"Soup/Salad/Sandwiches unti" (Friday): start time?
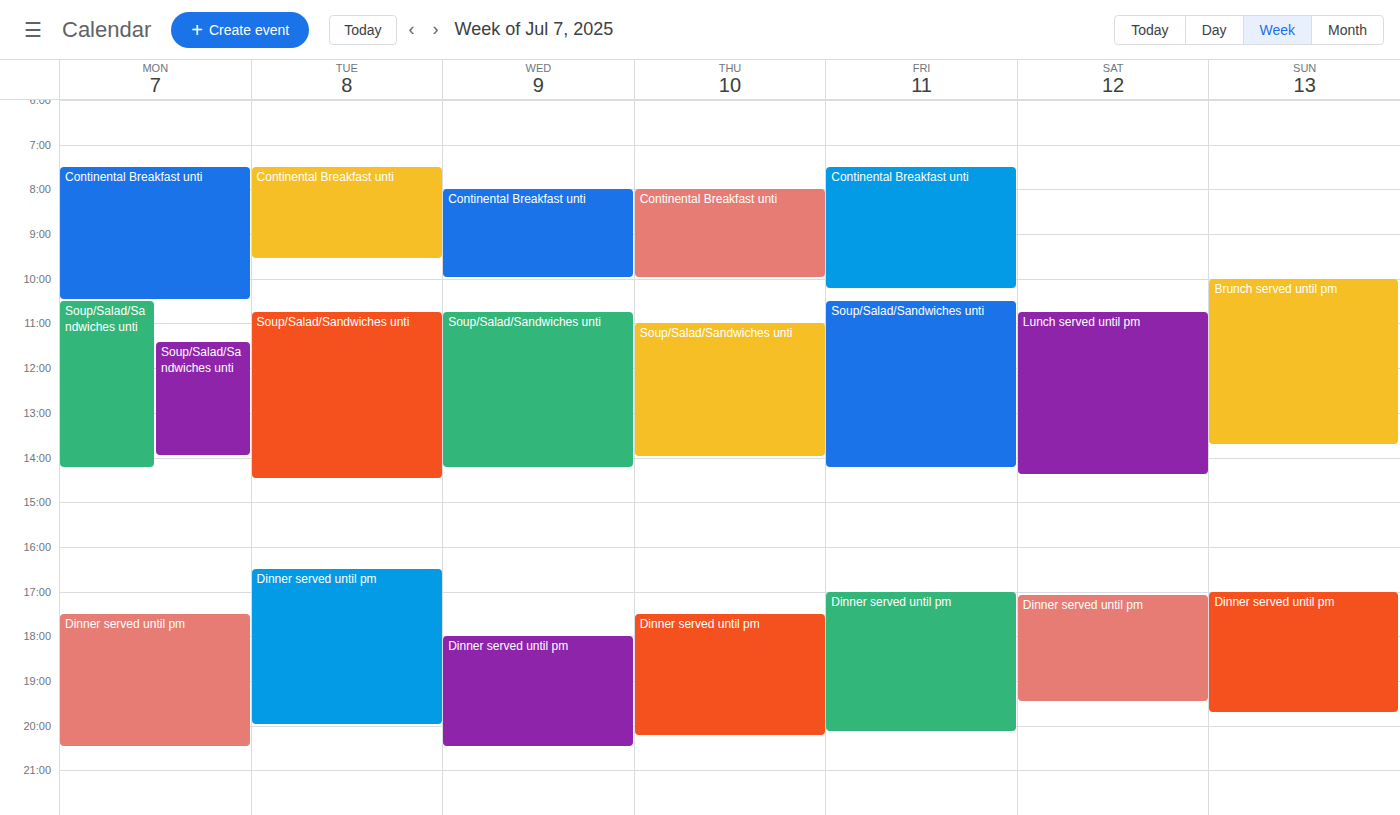
10:30 AM